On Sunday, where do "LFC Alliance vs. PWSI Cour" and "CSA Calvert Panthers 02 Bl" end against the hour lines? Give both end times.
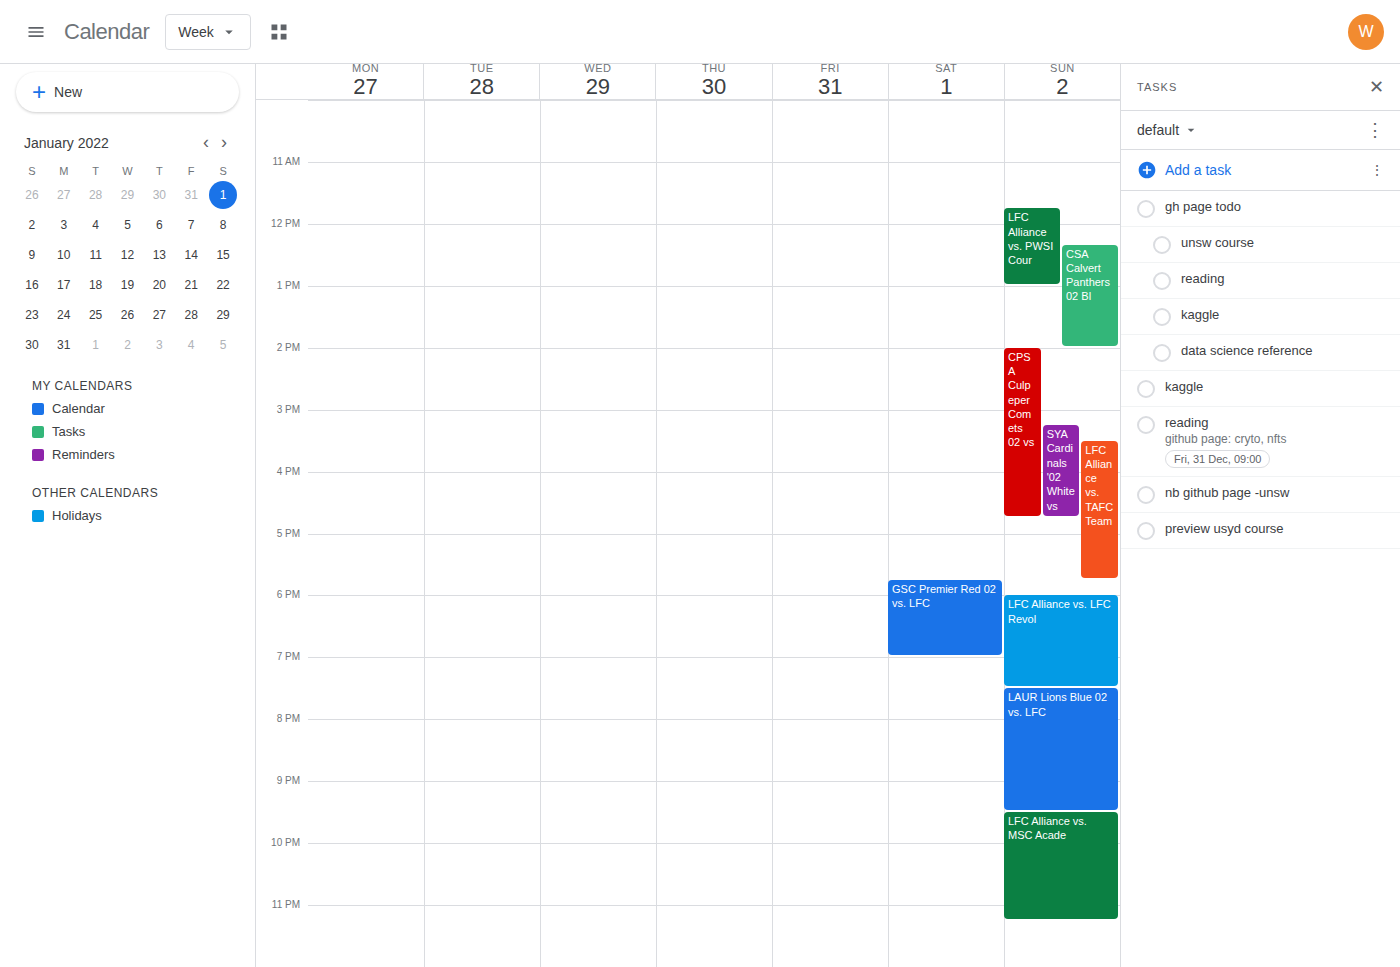
"LFC Alliance vs. PWSI Cour": 13:00, exactly on the 13:00 line. "CSA Calvert Panthers 02 Bl": 14:00, exactly on the 14:00 line.